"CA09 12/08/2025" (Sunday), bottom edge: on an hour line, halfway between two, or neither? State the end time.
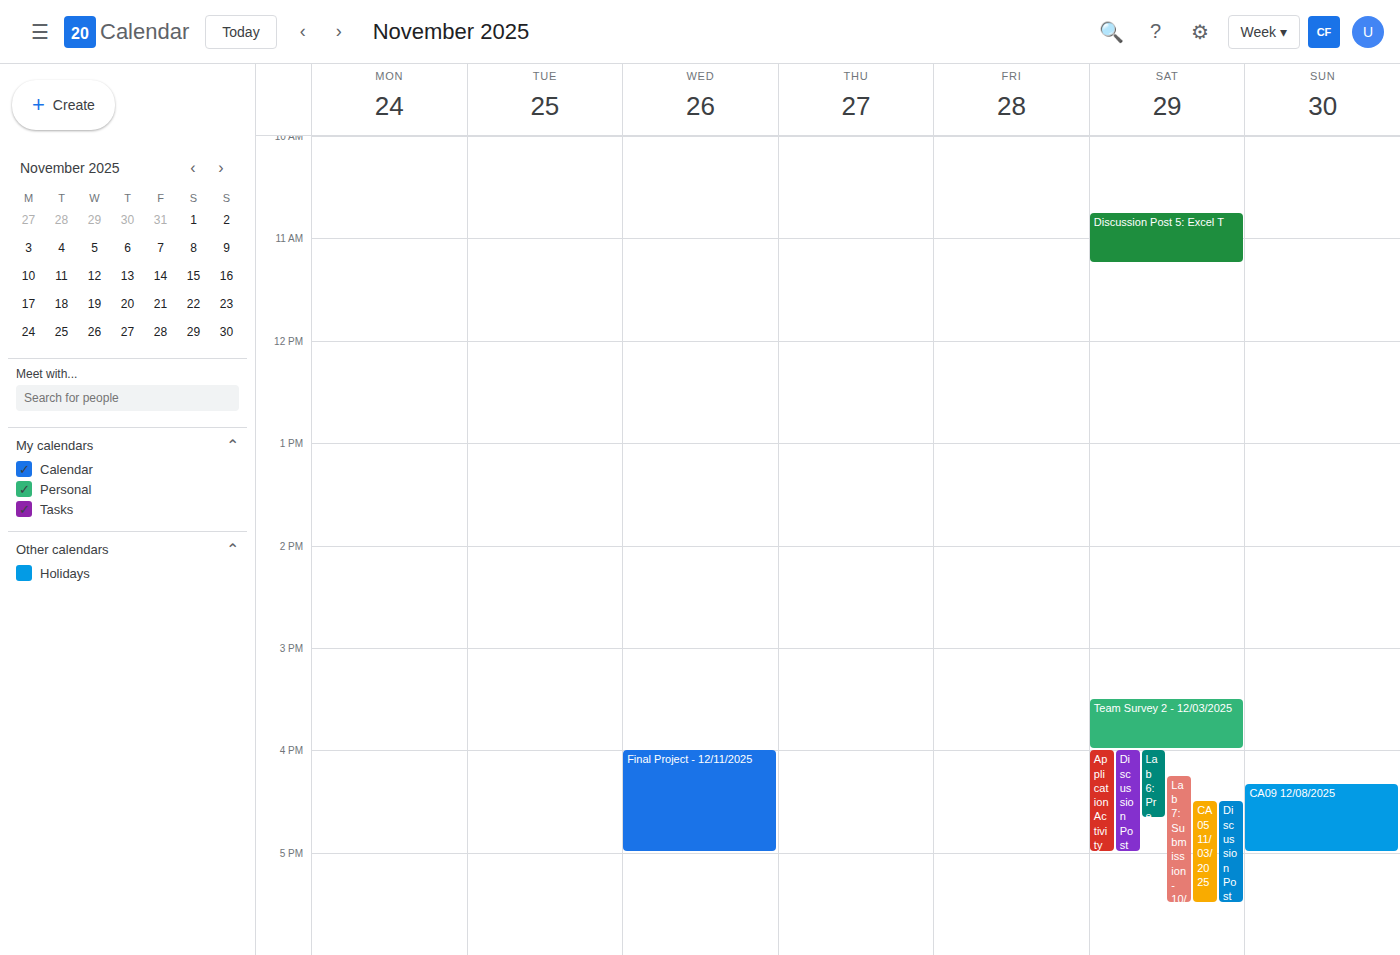
5:00 PM -- exactly on the 5 PM line.